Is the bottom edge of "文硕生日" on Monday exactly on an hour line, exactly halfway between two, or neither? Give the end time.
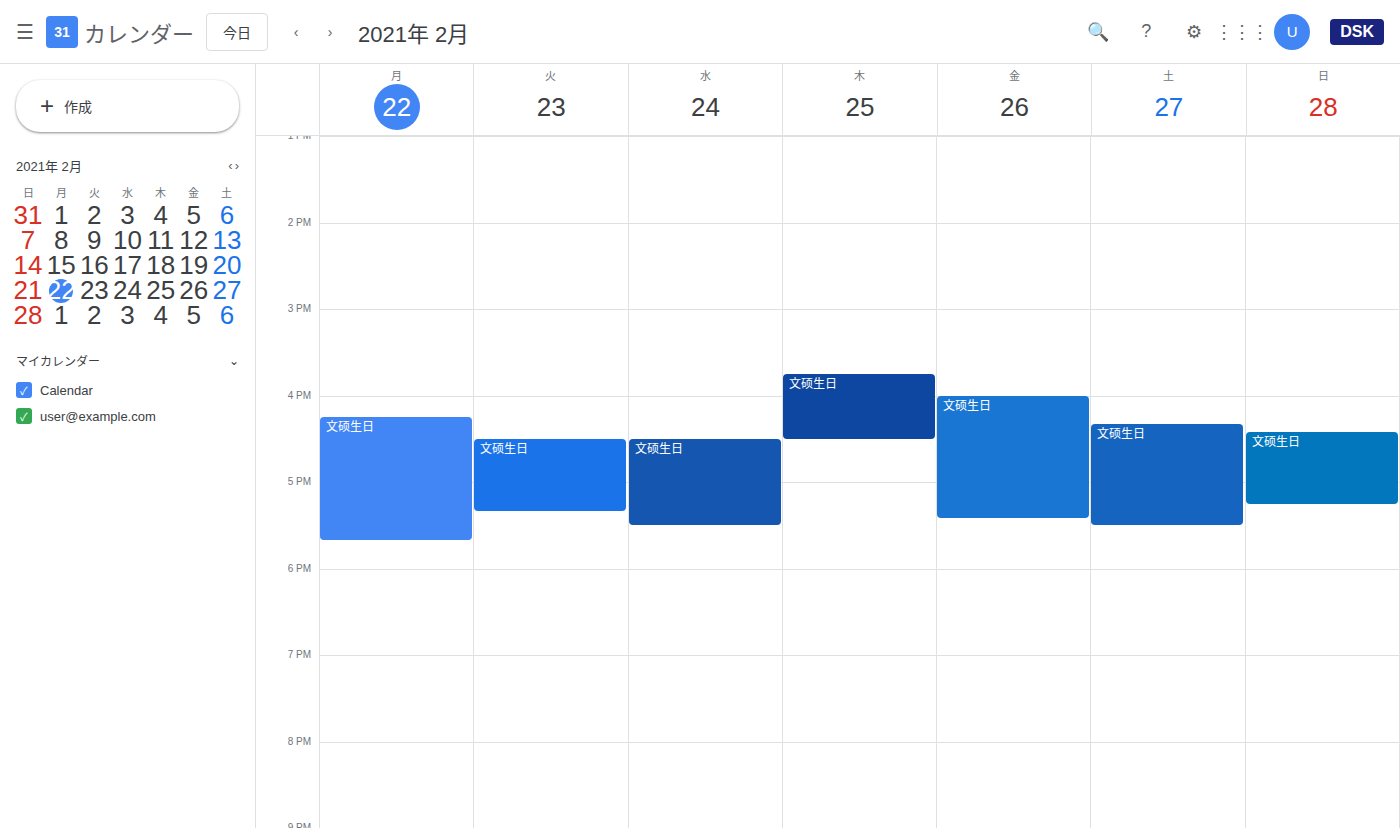
5:40 PM -- neither: 40 minutes below the 5 PM line and 20 minutes above the 6 PM line.